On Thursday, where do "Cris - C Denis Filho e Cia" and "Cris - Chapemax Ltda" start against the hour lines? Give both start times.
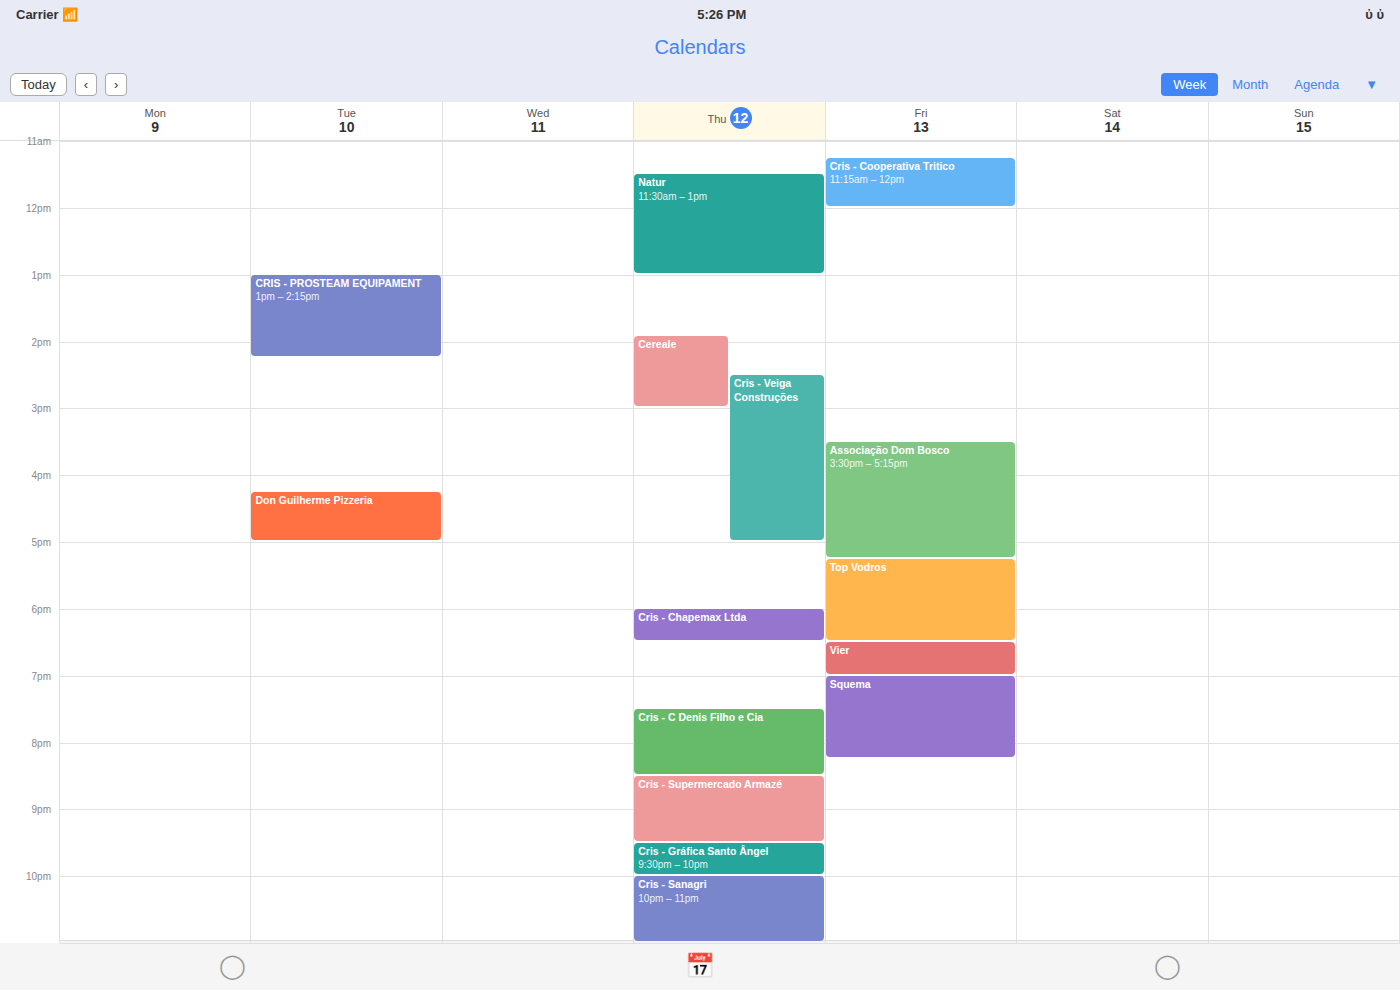
"Cris - C Denis Filho e Cia": 7:30 PM, halfway between the 7 PM and 8 PM lines. "Cris - Chapemax Ltda": 6:00 PM, exactly on the 6 PM line.